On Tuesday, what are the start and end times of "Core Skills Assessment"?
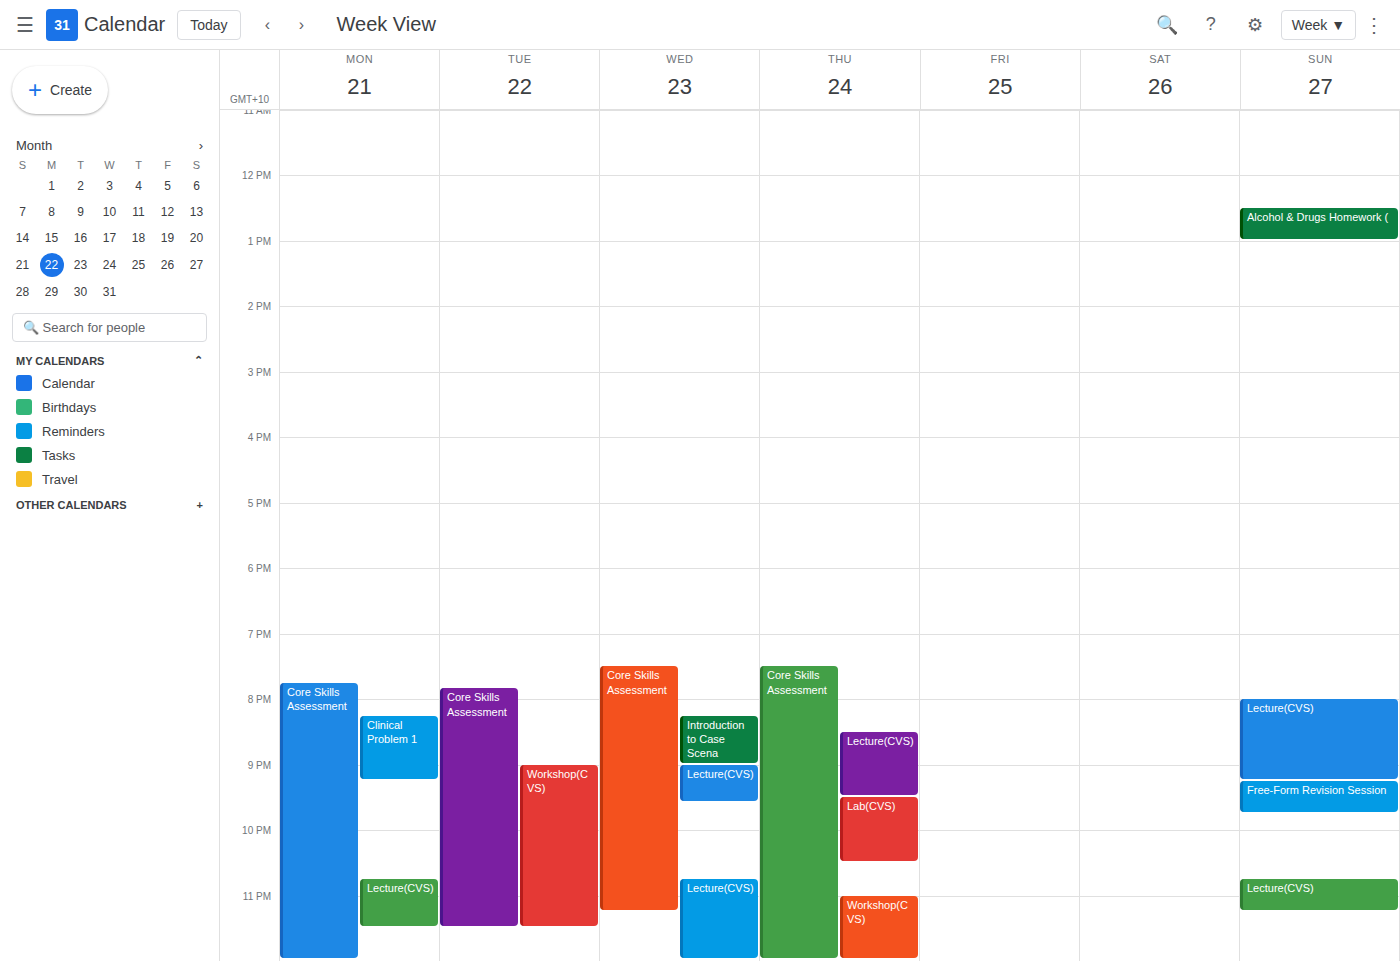
7:50 PM to 11:30 PM